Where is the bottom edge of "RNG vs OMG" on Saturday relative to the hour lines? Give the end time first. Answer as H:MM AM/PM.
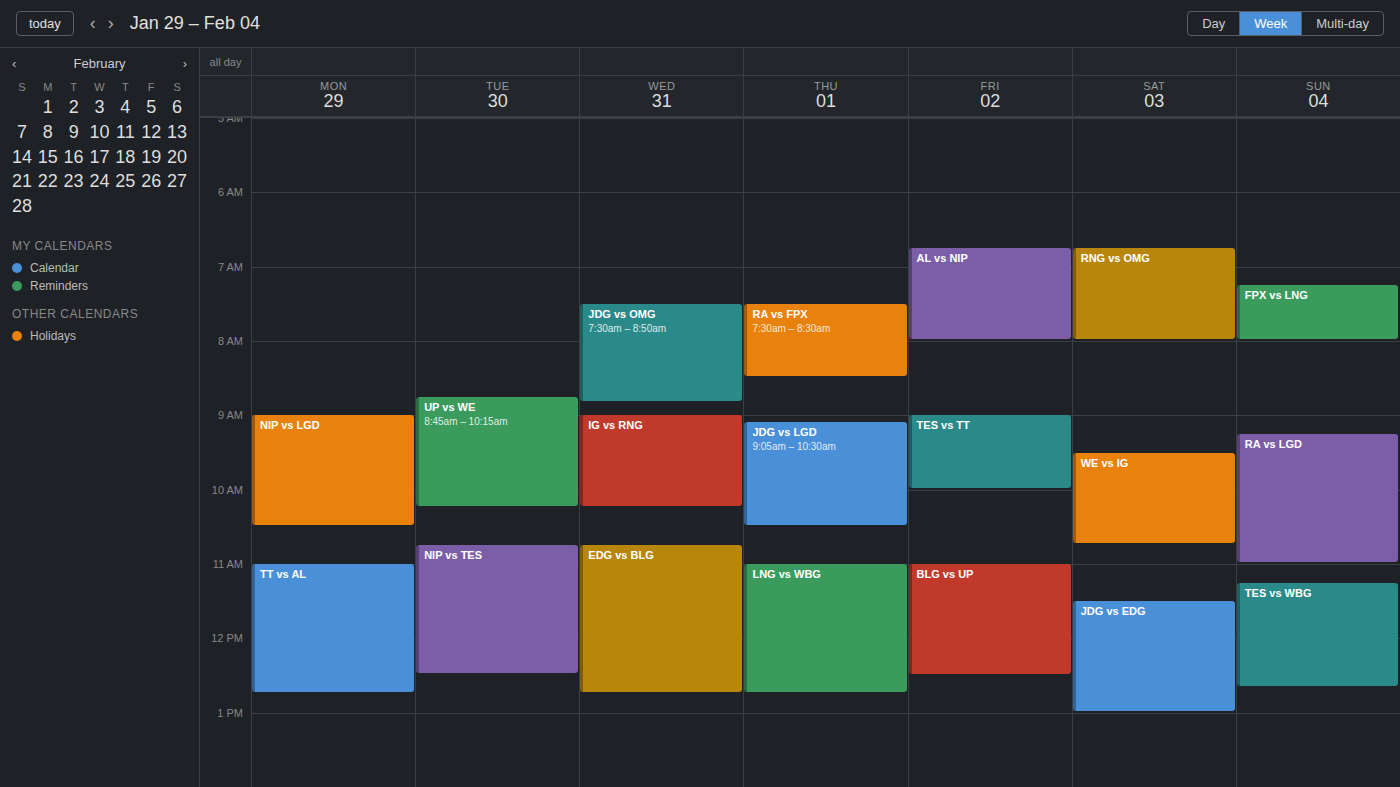
8:00 AM -- exactly on the 8 AM line.